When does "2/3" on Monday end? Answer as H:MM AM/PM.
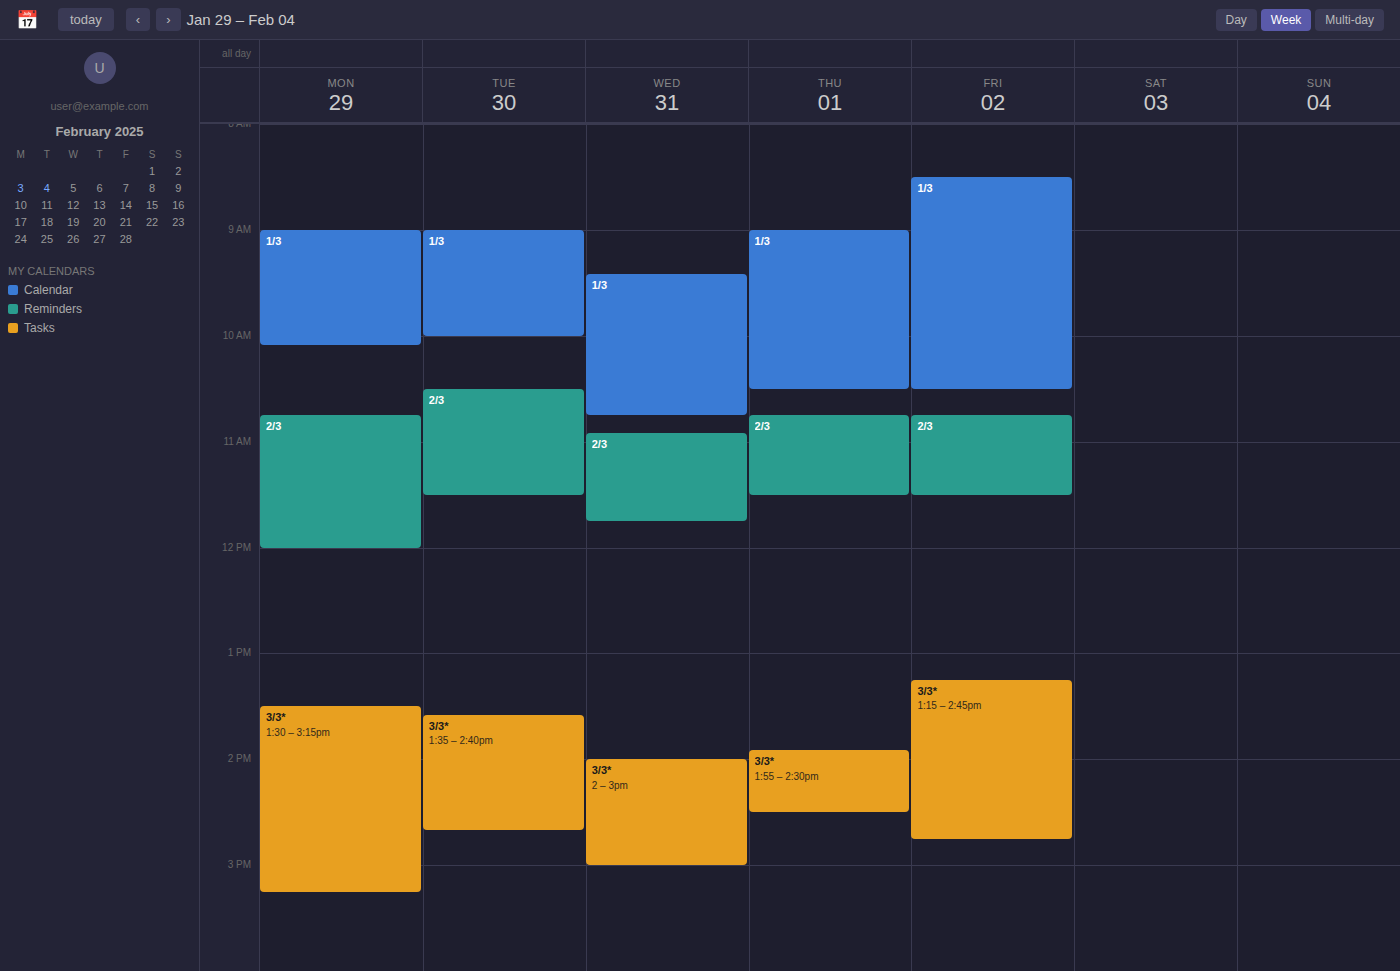
12:00 PM